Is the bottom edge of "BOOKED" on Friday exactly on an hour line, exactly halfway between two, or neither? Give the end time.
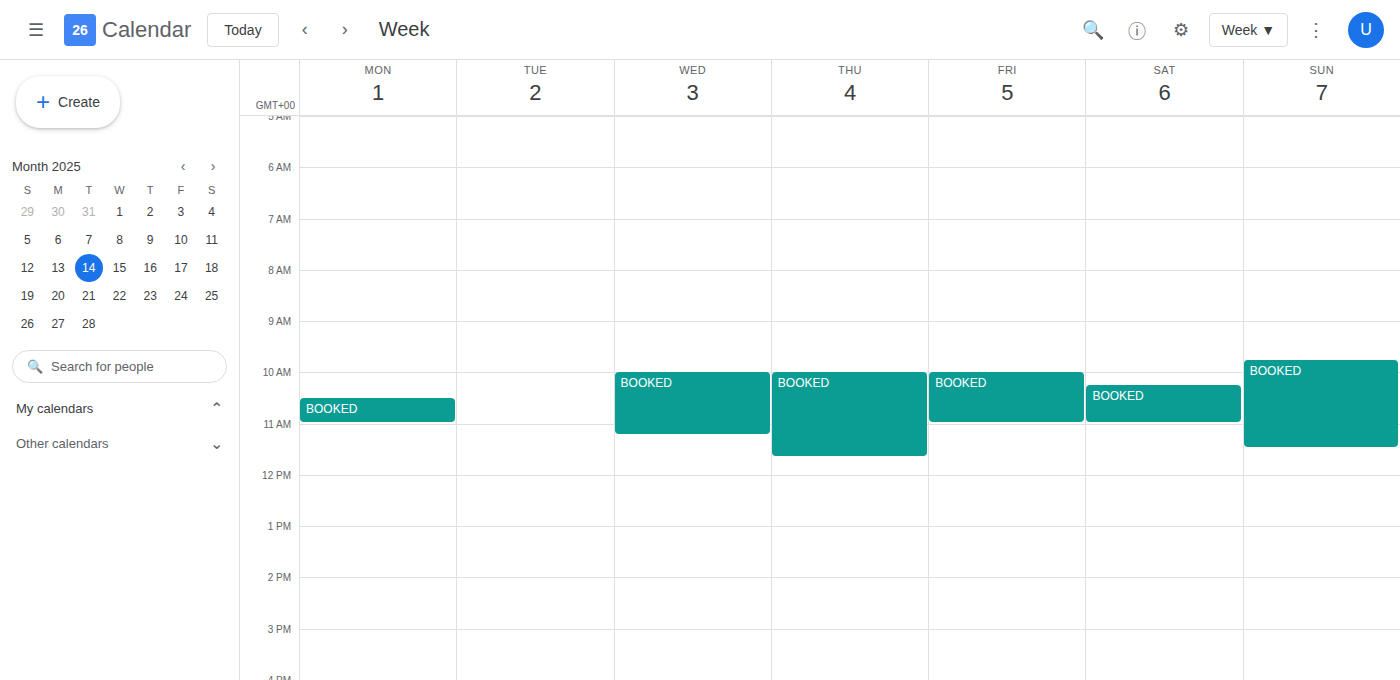
11:00 AM -- exactly on the 11 AM line.